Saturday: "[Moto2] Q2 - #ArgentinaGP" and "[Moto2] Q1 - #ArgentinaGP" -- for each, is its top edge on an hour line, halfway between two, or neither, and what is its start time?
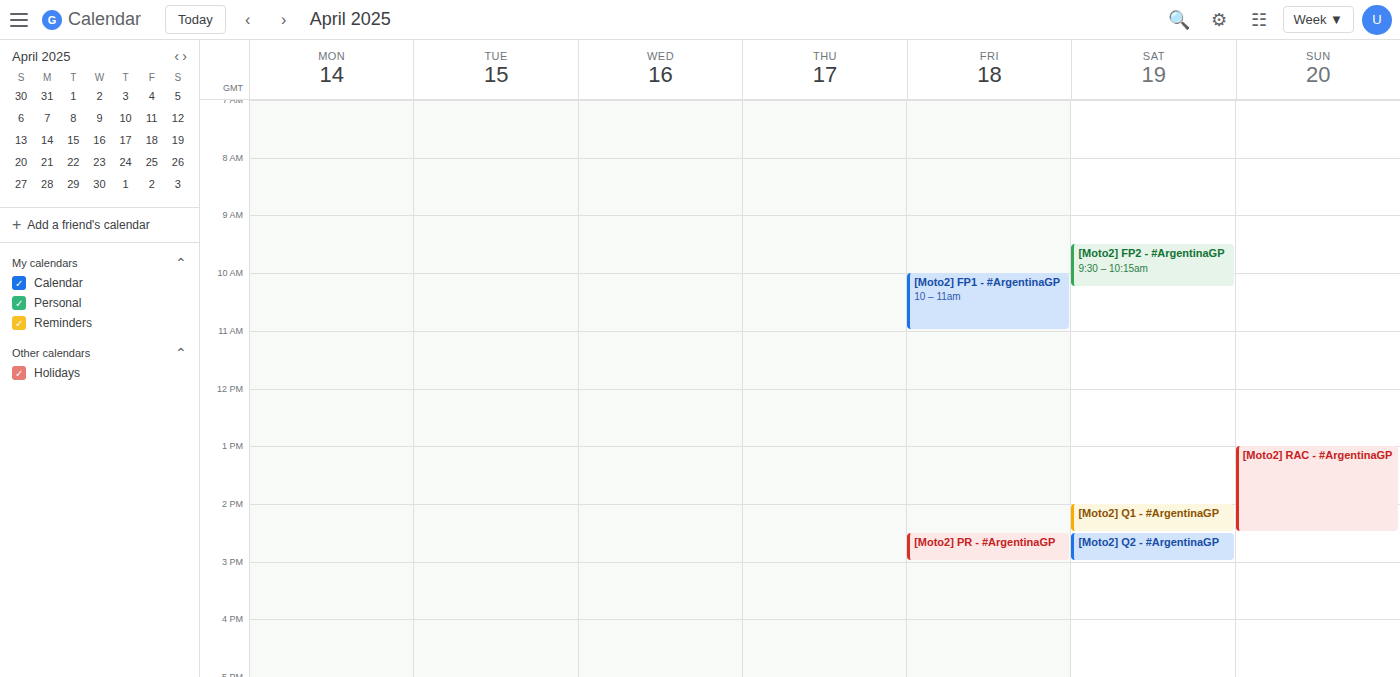
"[Moto2] Q2 - #ArgentinaGP": 2:30 PM, halfway between the 2 PM and 3 PM lines. "[Moto2] Q1 - #ArgentinaGP": 2:00 PM, exactly on the 2 PM line.